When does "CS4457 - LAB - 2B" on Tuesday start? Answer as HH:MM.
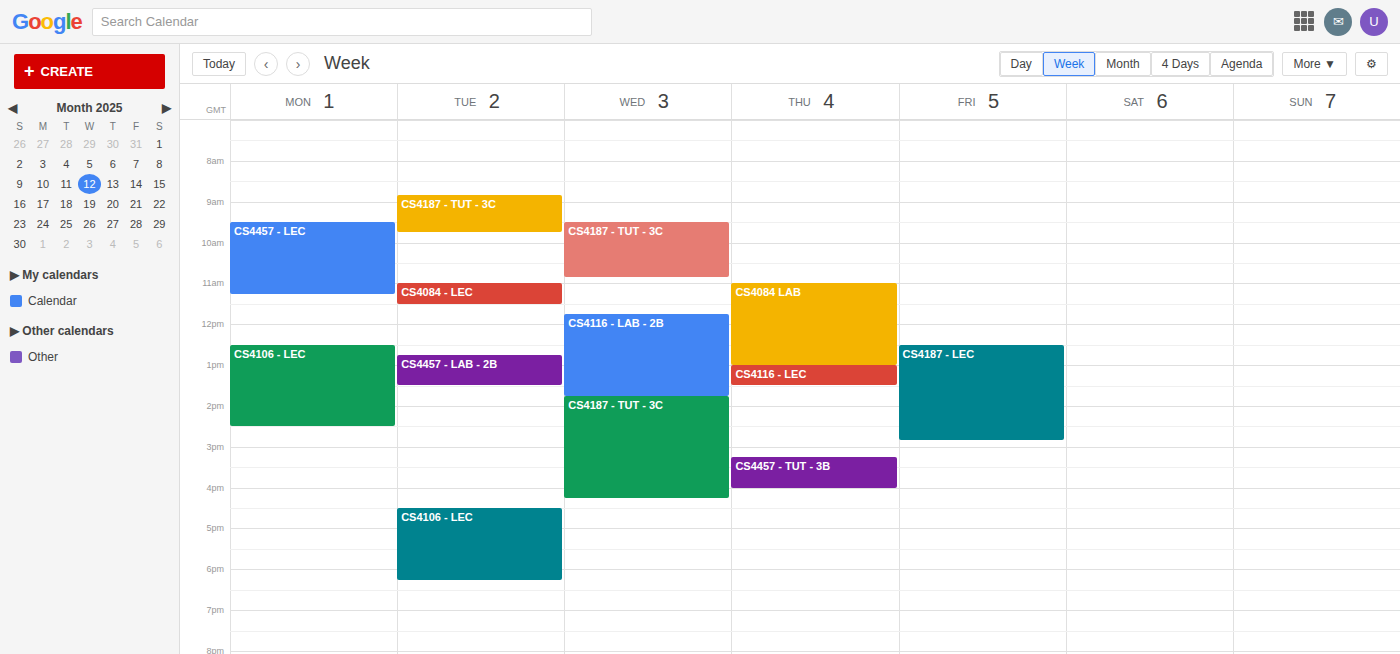
12:45